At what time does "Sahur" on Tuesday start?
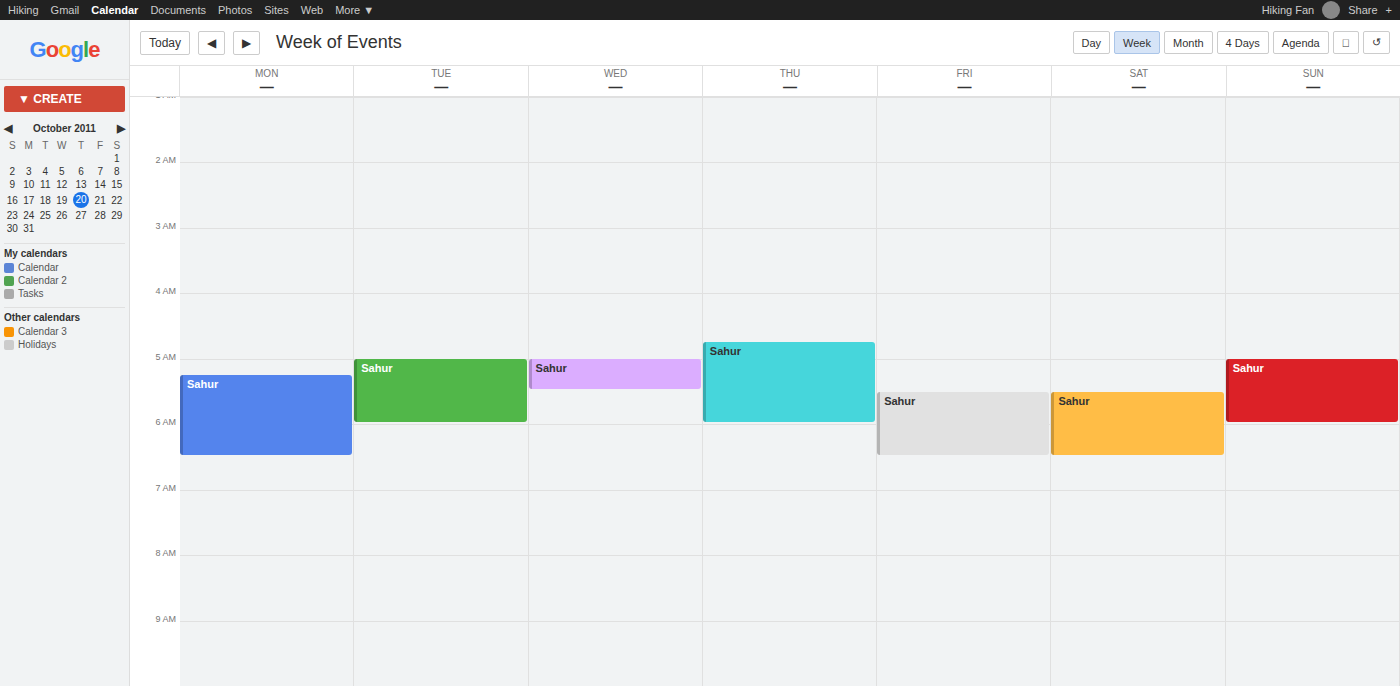
05:00